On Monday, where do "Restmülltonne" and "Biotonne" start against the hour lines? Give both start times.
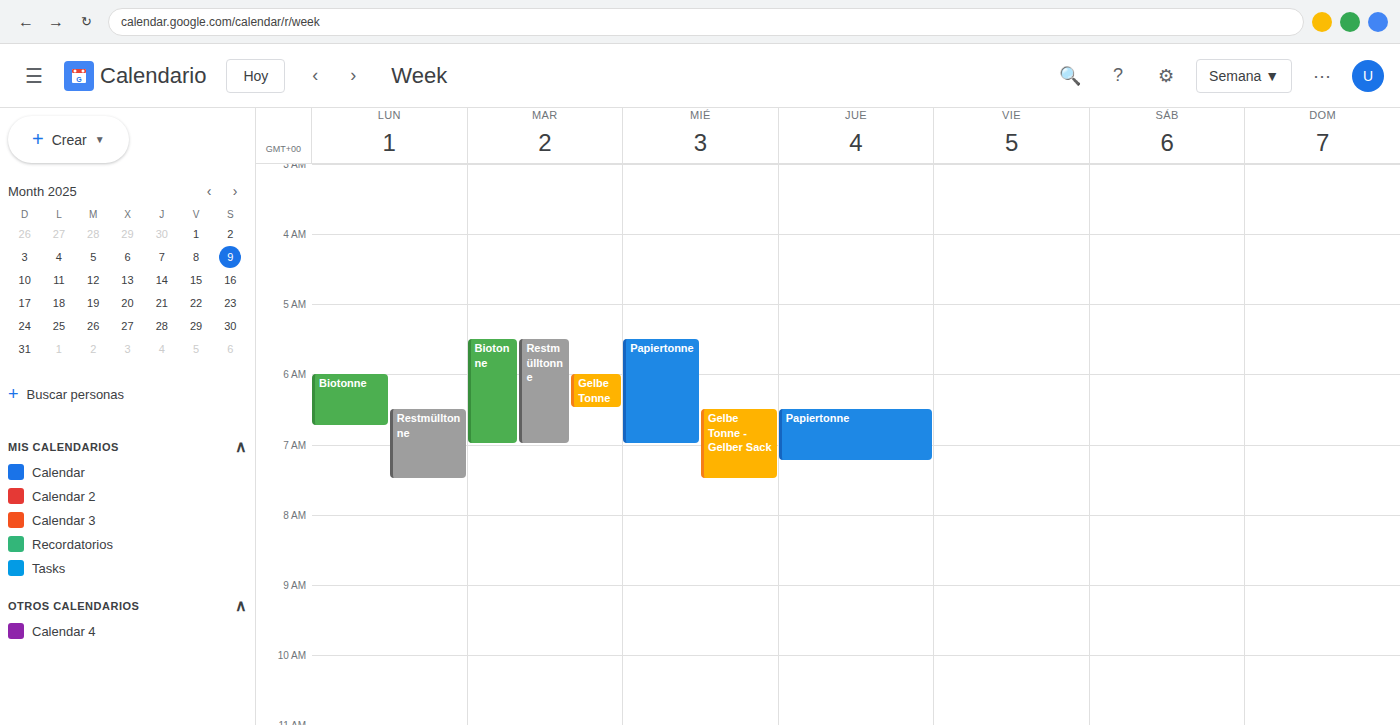
"Restmülltonne": 6:30 AM, halfway between the 6 AM and 7 AM lines. "Biotonne": 6:00 AM, exactly on the 6 AM line.